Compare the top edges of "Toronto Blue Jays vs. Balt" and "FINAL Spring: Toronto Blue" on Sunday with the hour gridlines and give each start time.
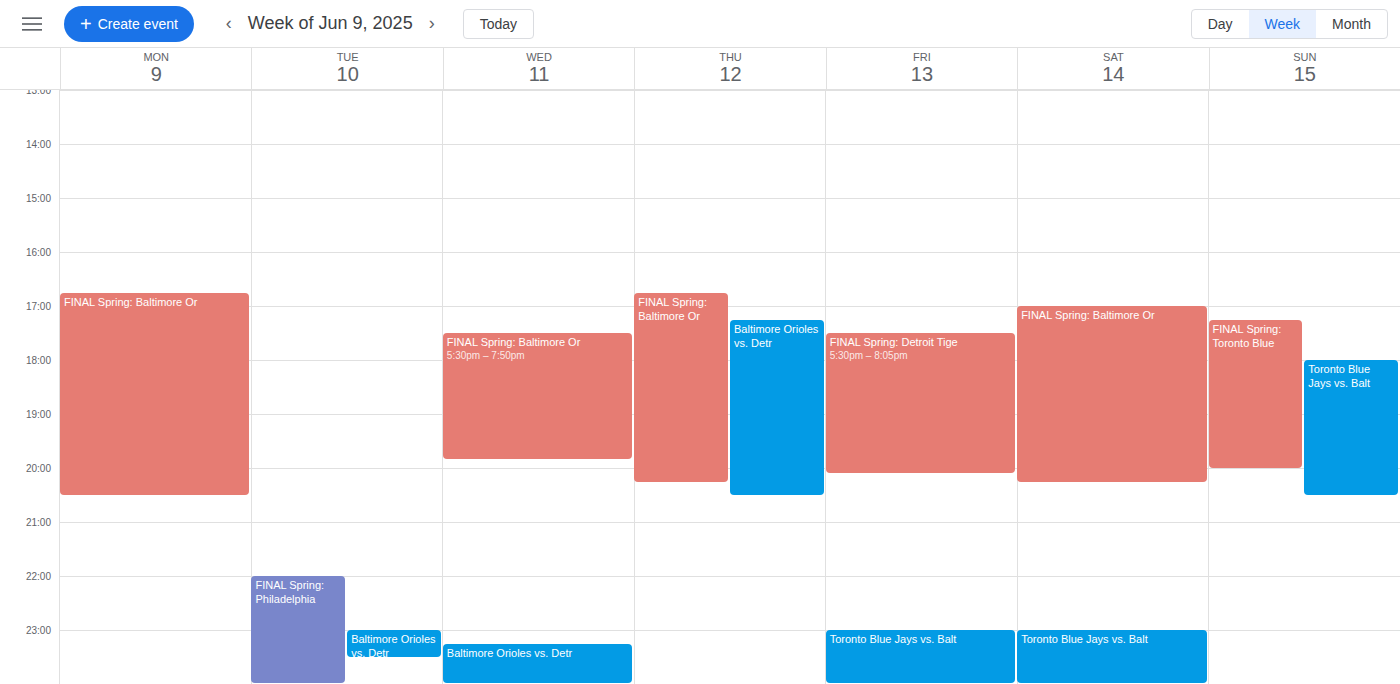
"Toronto Blue Jays vs. Balt": 6:00 PM, exactly on the 6 PM line. "FINAL Spring: Toronto Blue": 5:15 PM, neither: a quarter of the way from the 5 PM line to the 6 PM line.